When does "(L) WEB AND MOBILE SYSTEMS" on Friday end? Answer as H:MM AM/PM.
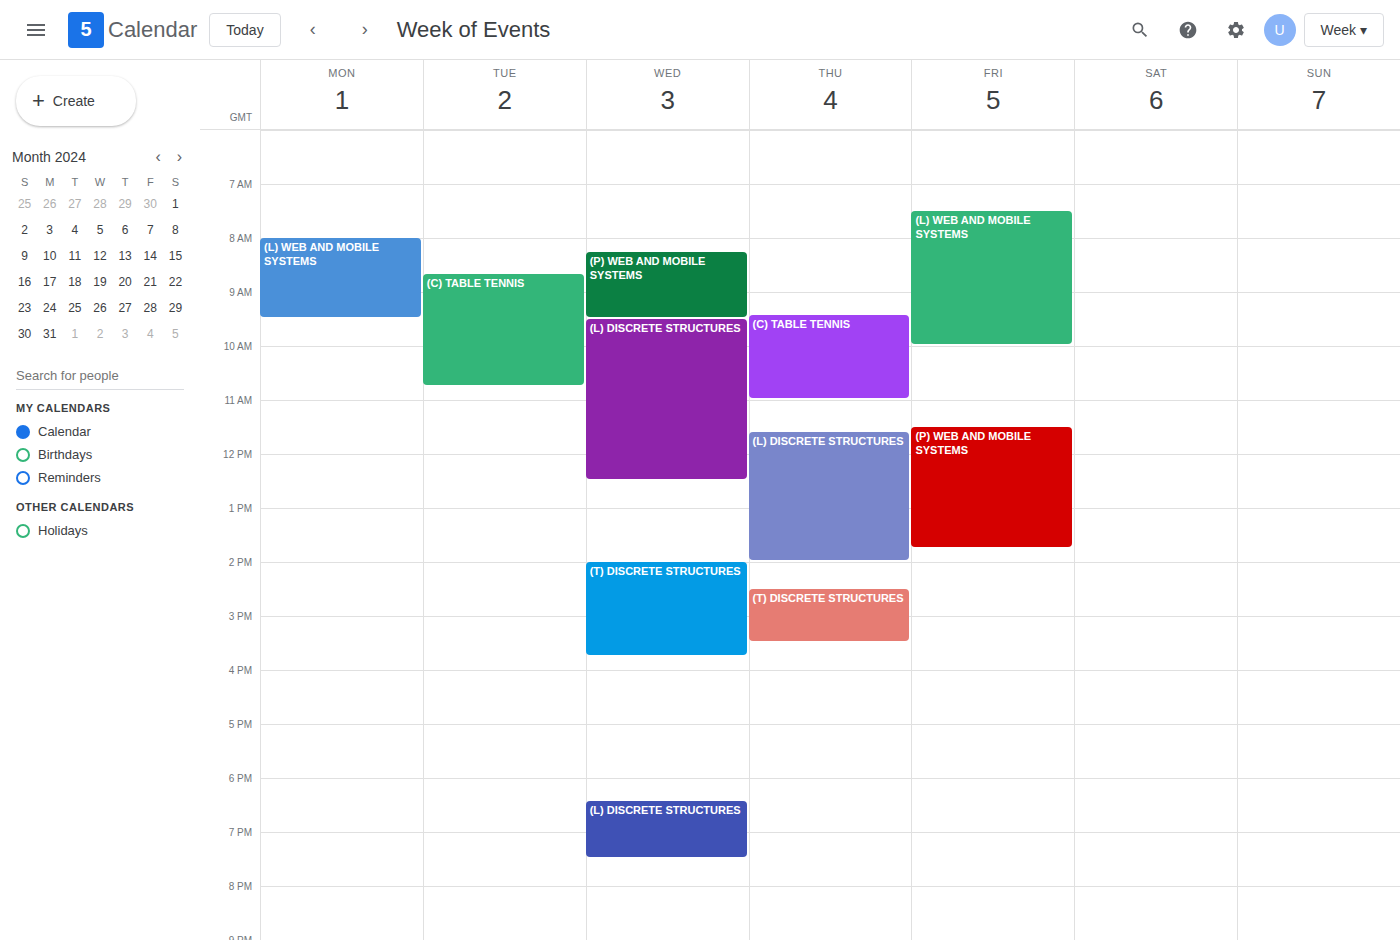
10:00 AM